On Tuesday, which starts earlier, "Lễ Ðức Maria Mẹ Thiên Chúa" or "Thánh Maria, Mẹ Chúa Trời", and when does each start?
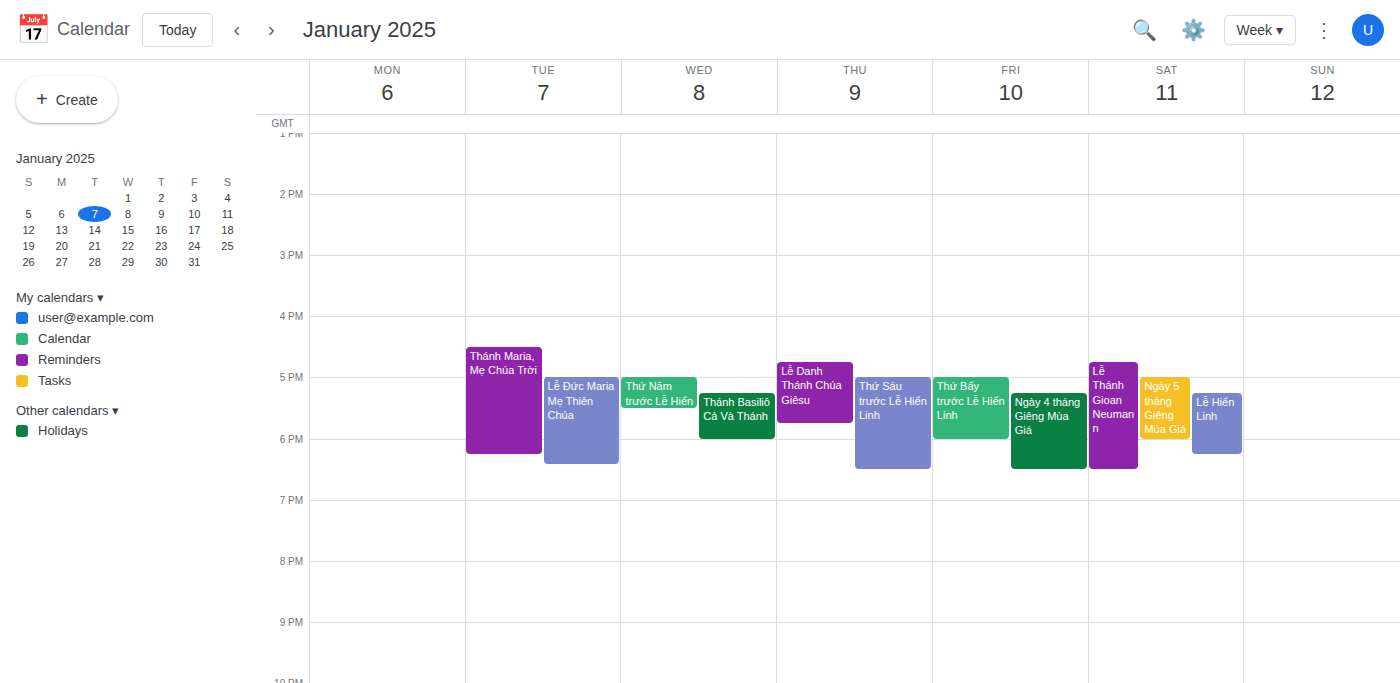
"Thánh Maria, Mẹ Chúa Trời" 16:30; "Lễ Ðức Maria Mẹ Thiên Chúa" 17:00.